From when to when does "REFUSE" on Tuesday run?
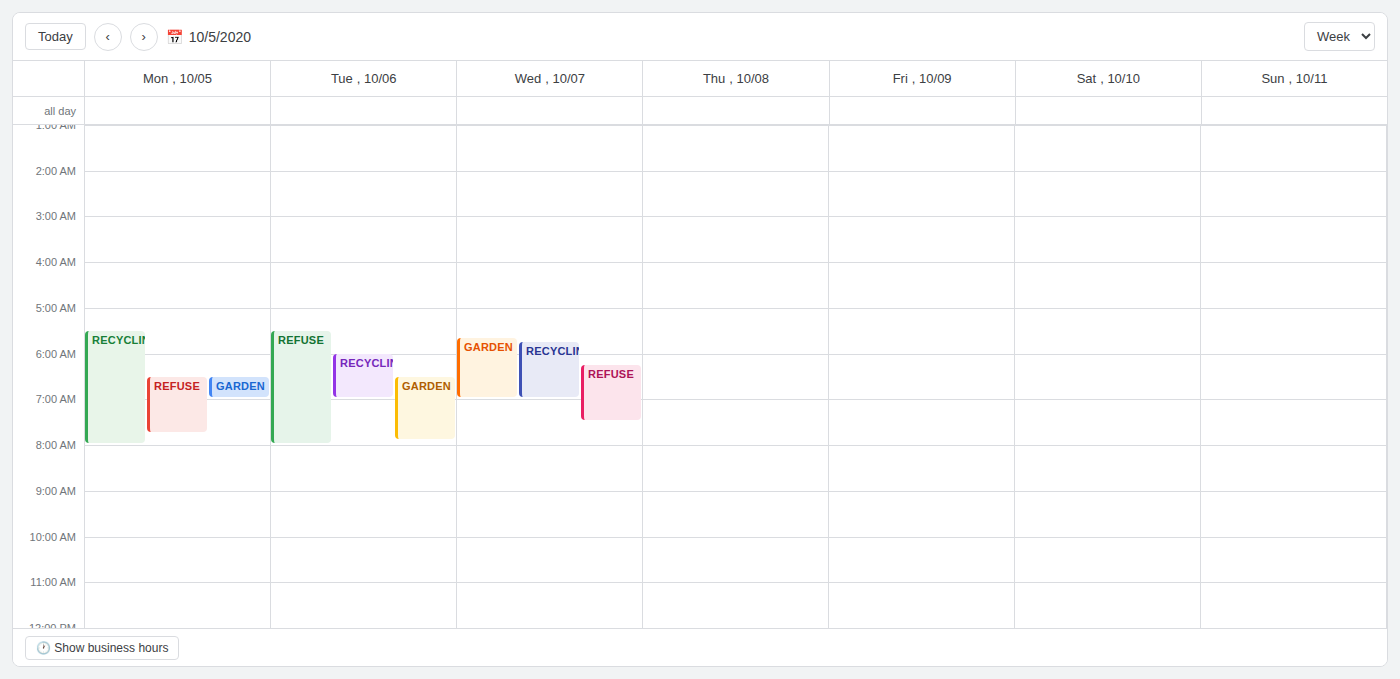
5:30 AM to 8:00 AM